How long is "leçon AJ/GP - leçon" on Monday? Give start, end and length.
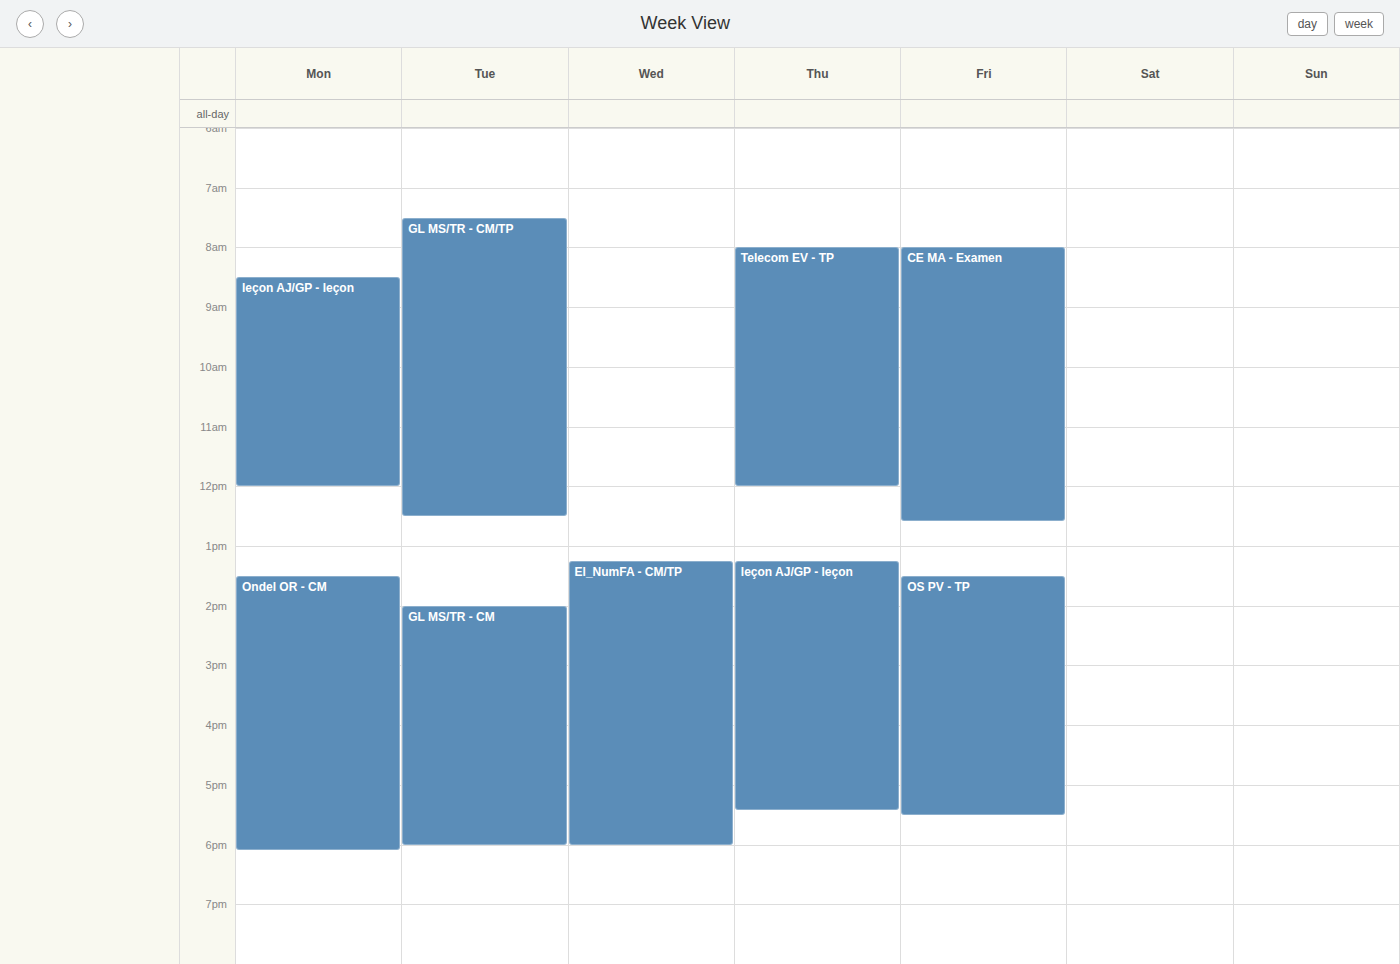
8:30 AM to 12:00 PM, 3 hours 30 minutes